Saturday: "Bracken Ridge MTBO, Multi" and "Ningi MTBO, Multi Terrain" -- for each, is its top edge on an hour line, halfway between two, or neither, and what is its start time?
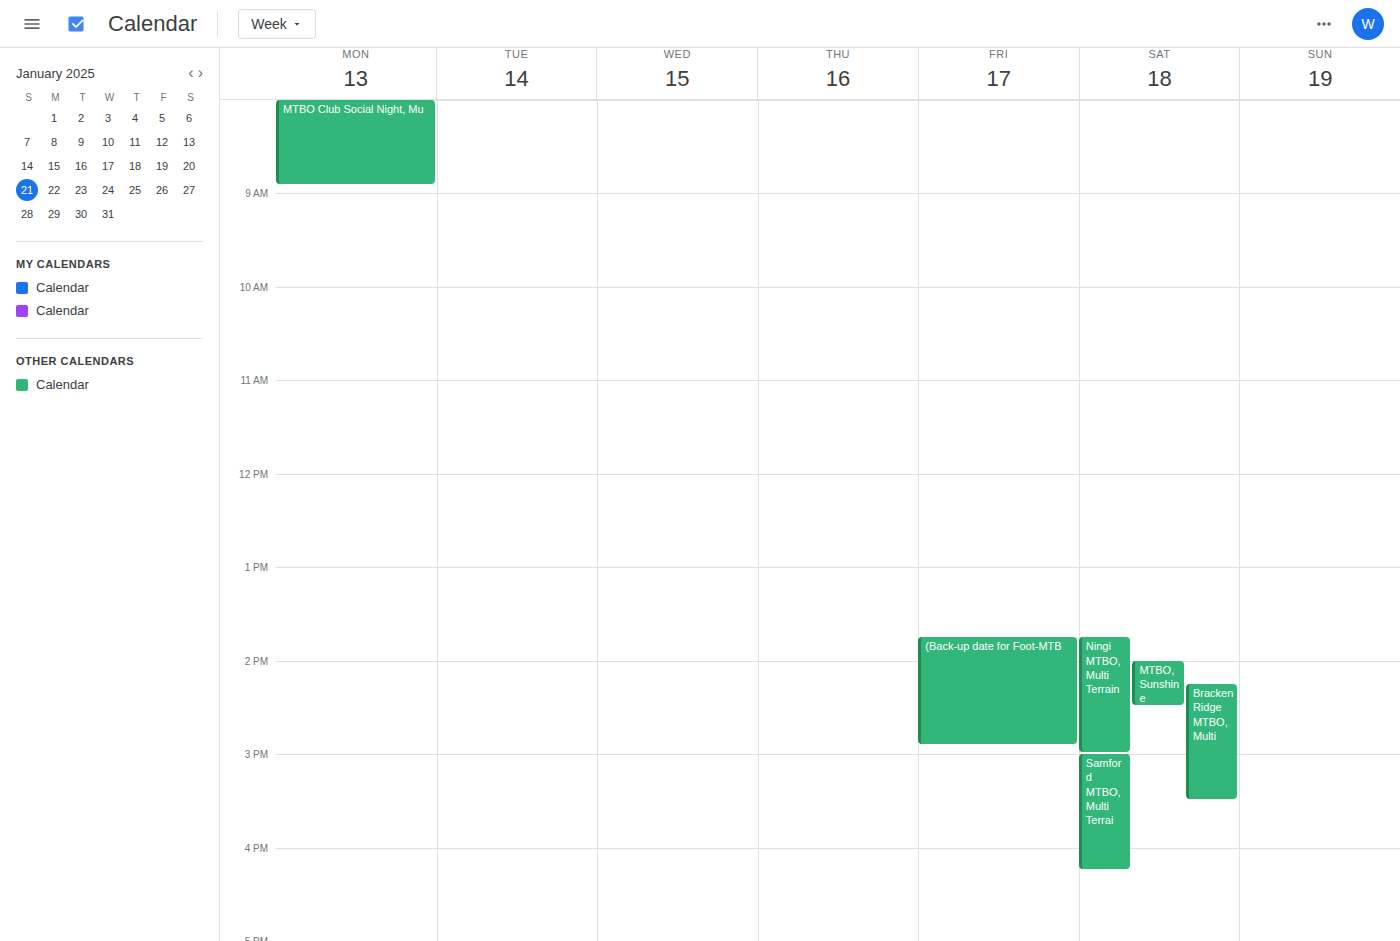
"Bracken Ridge MTBO, Multi": 2:15 PM, neither: a quarter of the way from the 2 PM line to the 3 PM line. "Ningi MTBO, Multi Terrain": 1:45 PM, neither: three quarters of the way from the 1 PM line to the 2 PM line.